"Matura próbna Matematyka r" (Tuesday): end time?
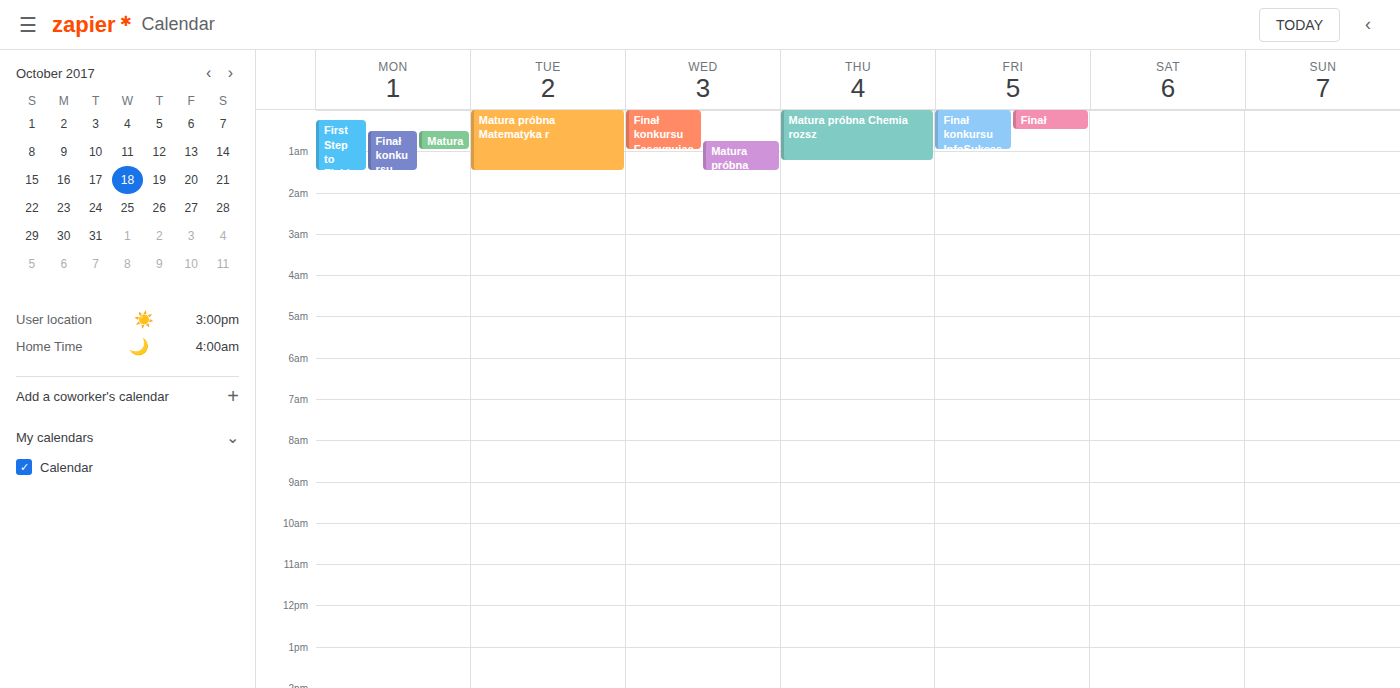
1:30 AM